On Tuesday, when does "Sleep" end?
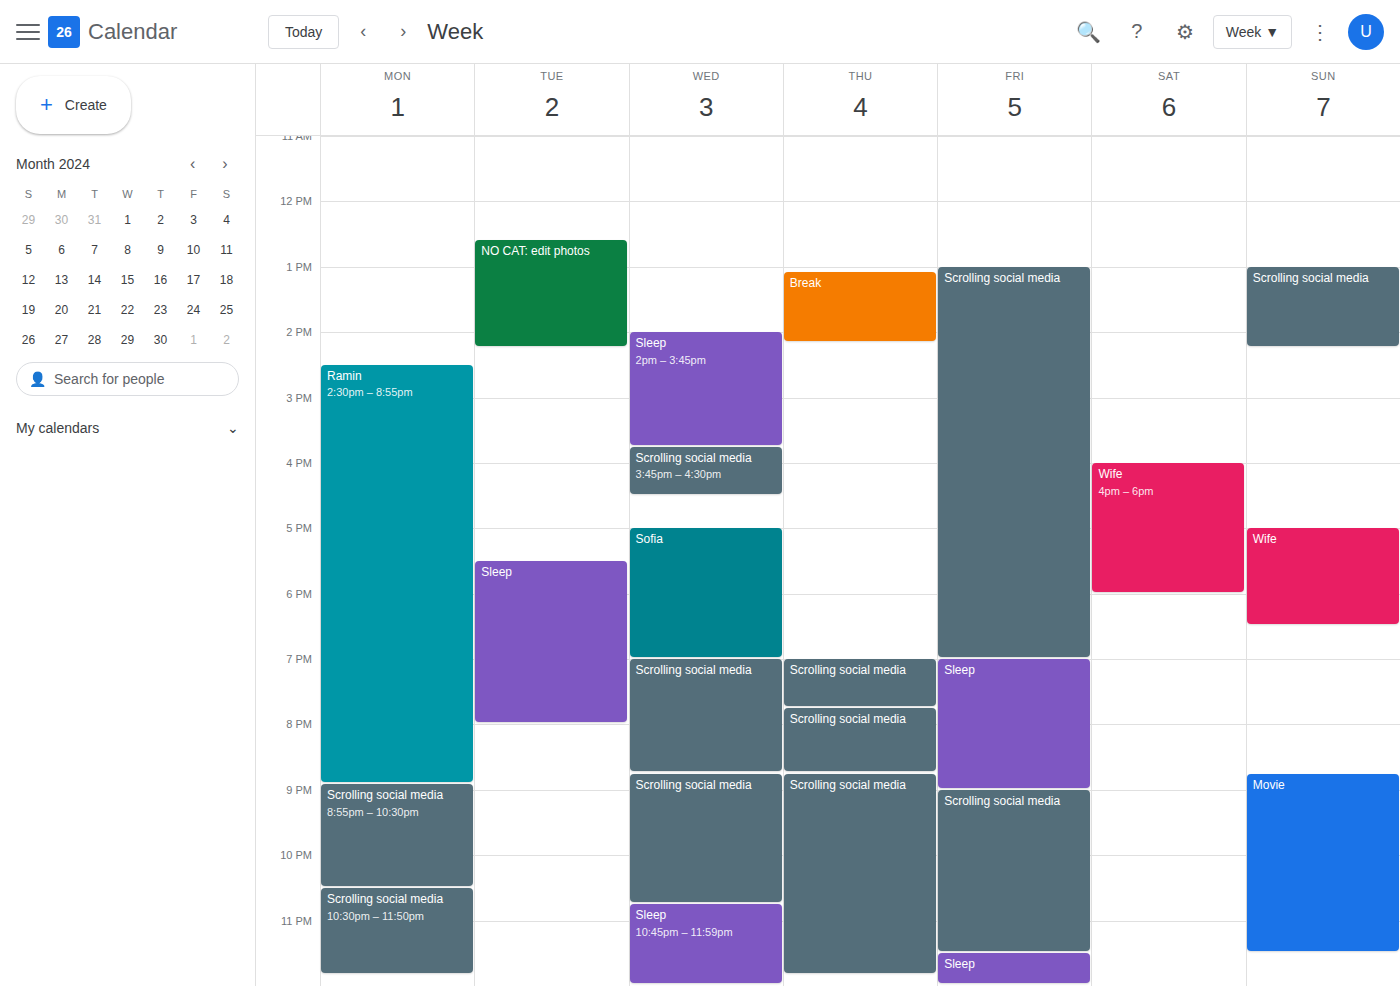
8:00 PM